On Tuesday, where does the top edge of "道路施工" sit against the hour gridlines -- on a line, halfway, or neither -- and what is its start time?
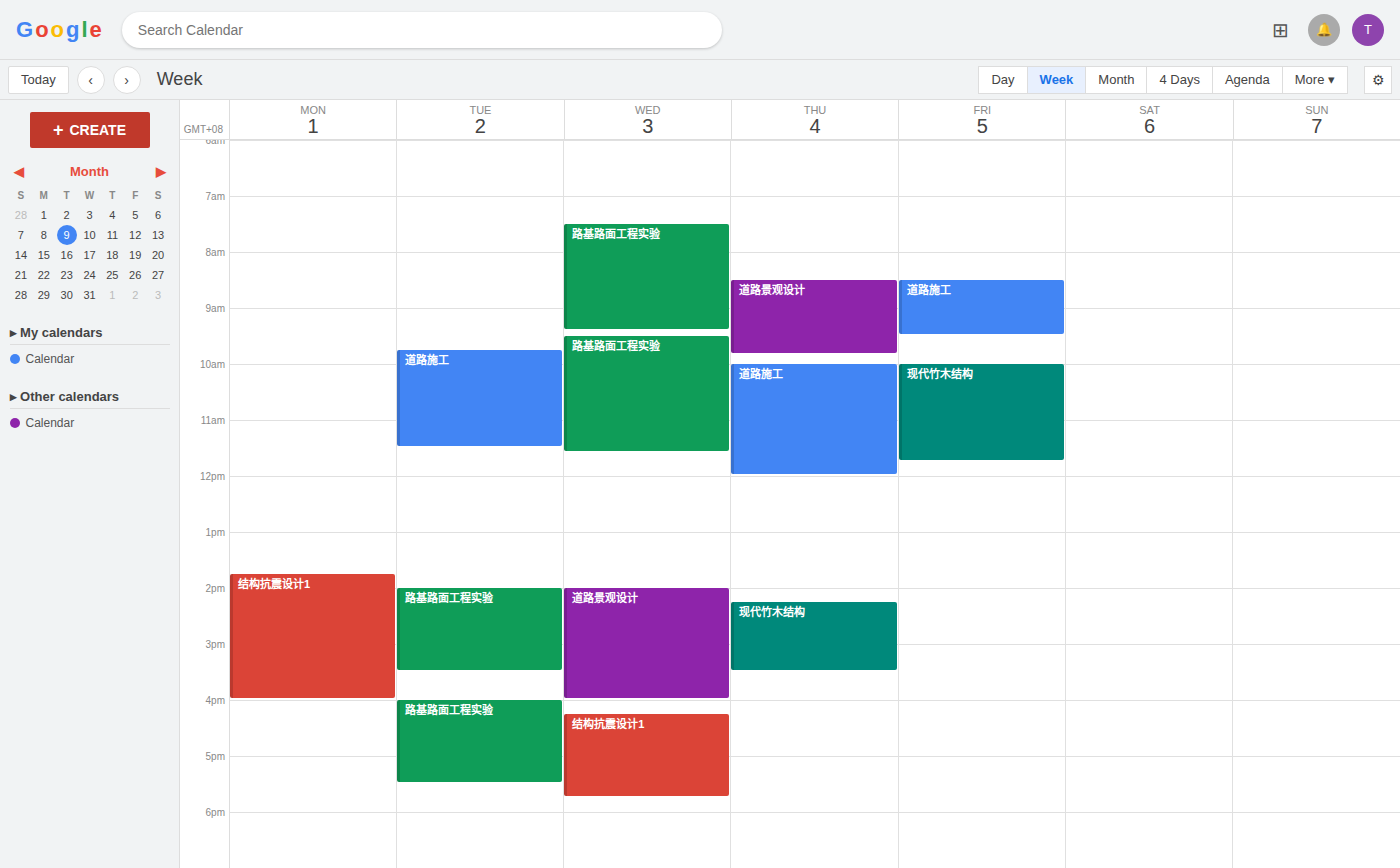
9:45 AM -- neither: three quarters of the way from the 9 AM line to the 10 AM line.